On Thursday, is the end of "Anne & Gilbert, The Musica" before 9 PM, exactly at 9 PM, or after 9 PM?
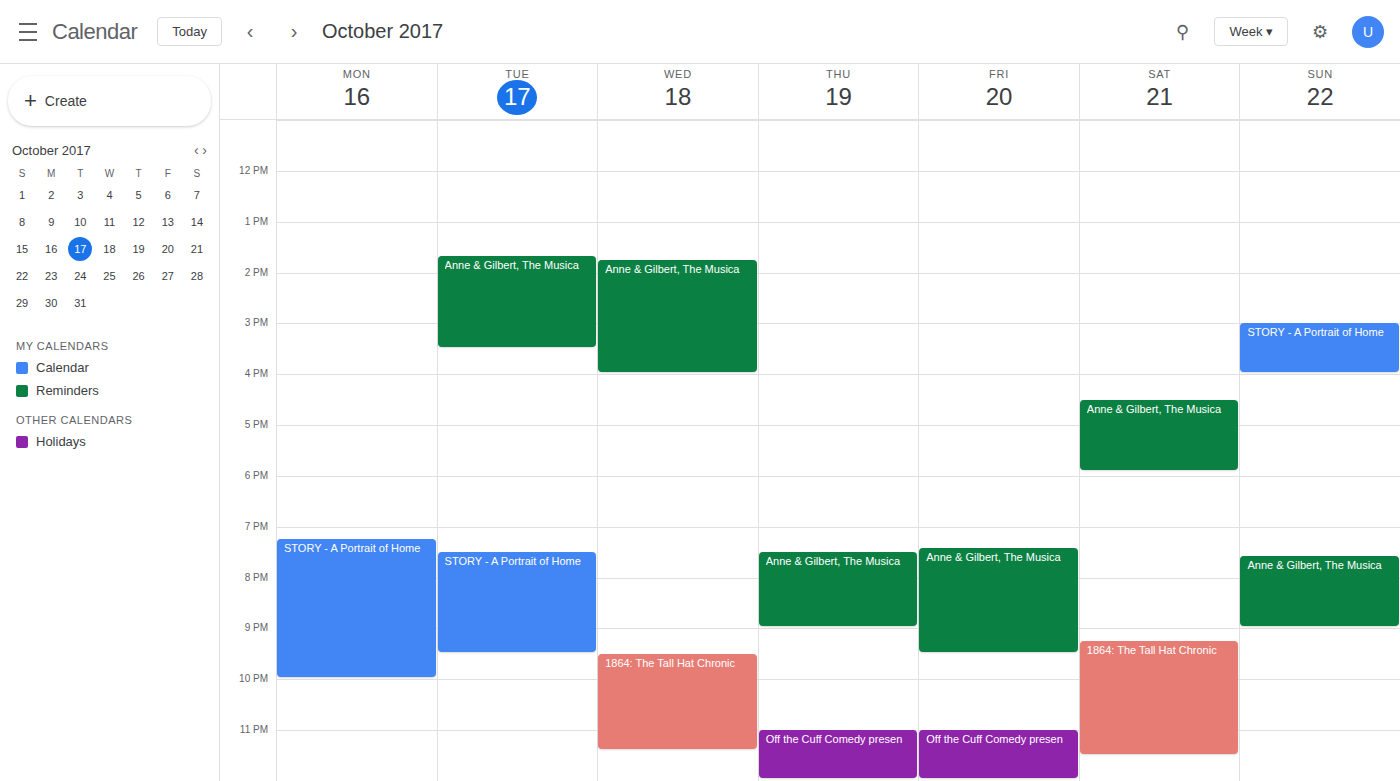
9:00 PM -- exactly at 9 PM, on the 9 PM line.